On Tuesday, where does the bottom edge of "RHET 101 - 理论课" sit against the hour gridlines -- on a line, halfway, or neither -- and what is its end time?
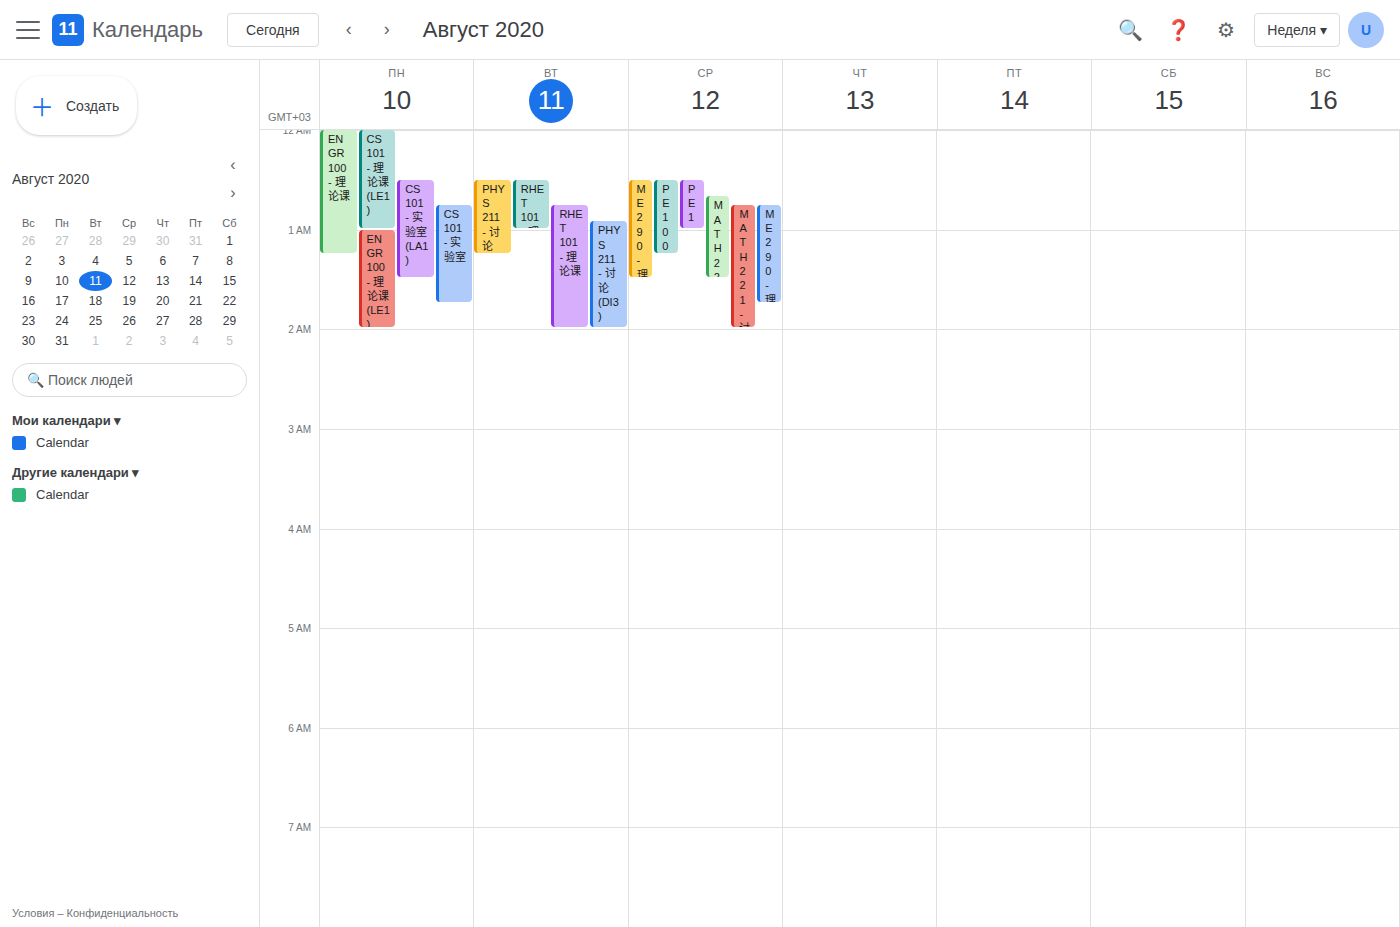
02:00 -- exactly on the 02:00 line.